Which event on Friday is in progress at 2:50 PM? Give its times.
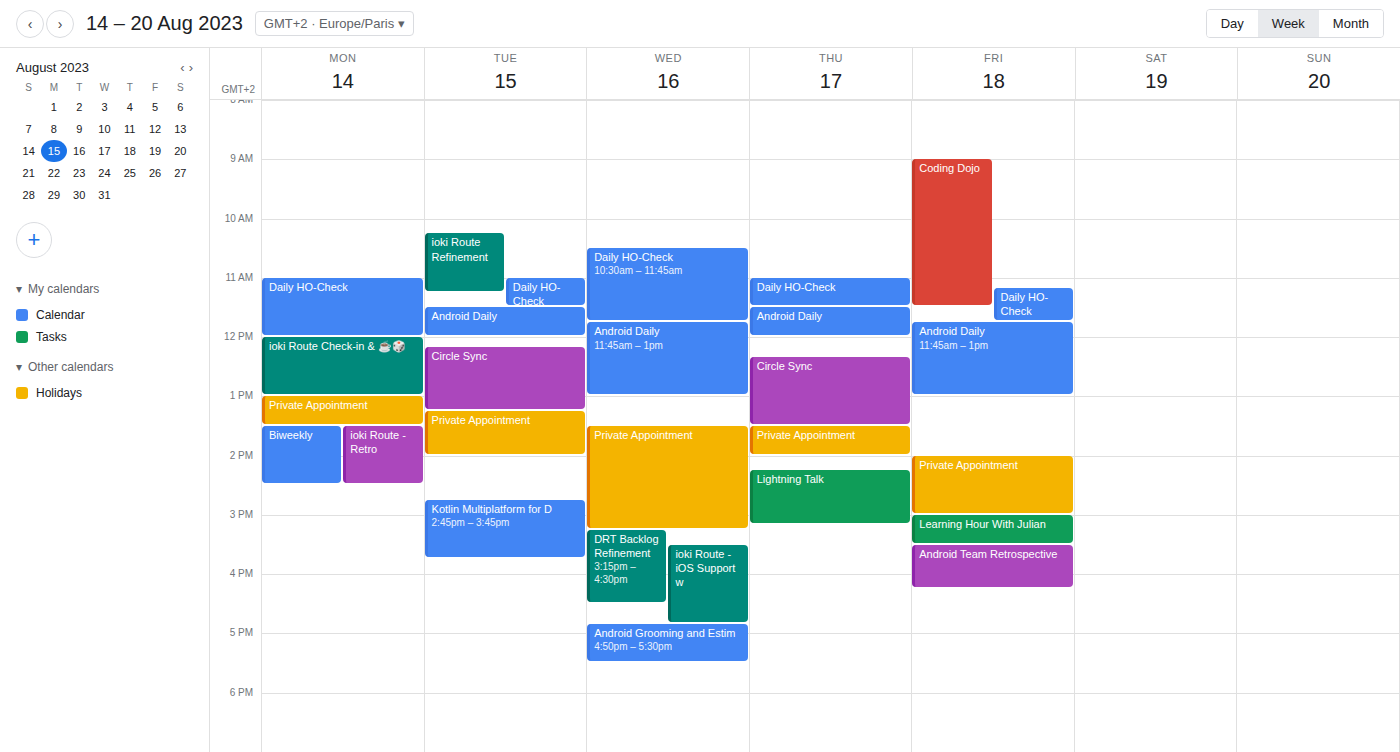
"Private Appointment", 2:00 PM to 3:00 PM